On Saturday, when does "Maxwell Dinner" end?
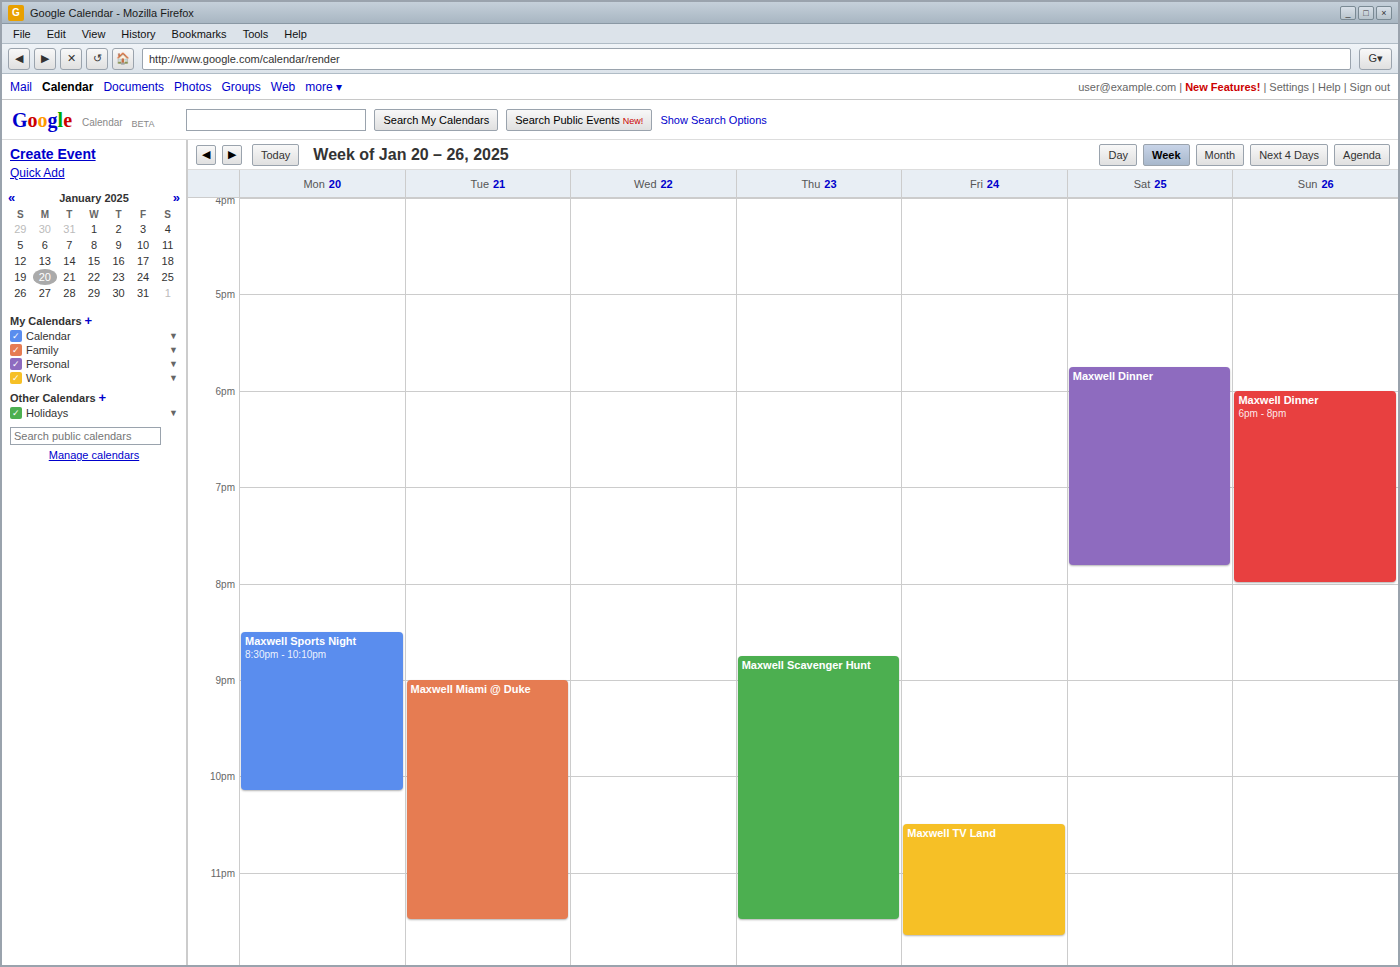
7:50 PM